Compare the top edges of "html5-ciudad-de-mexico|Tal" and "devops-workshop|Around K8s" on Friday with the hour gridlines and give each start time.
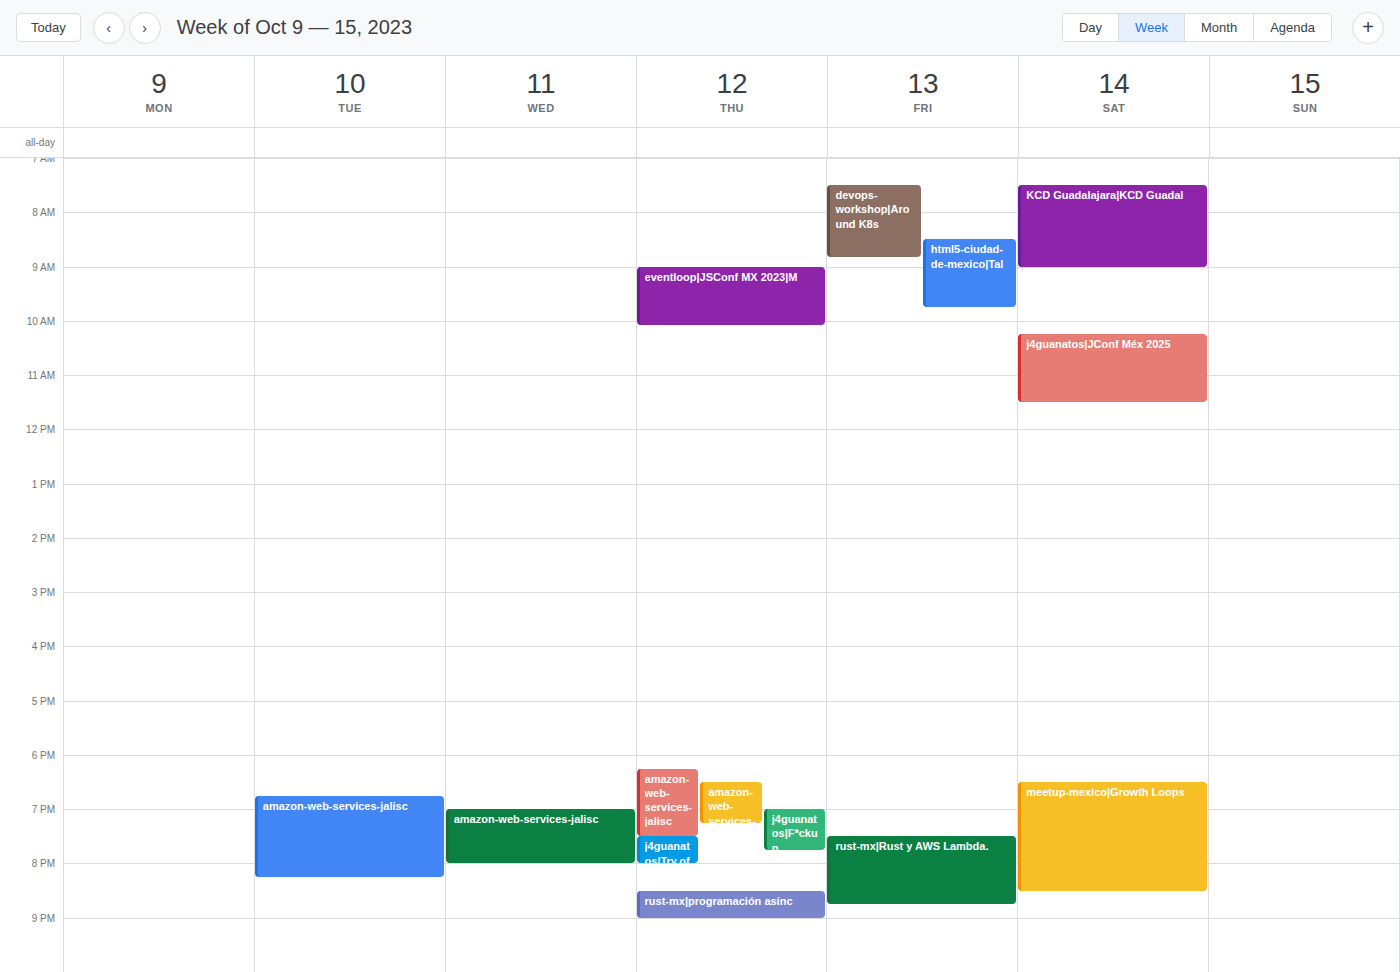
"html5-ciudad-de-mexico|Tal": 8:30 AM, halfway between the 8 AM and 9 AM lines. "devops-workshop|Around K8s": 7:30 AM, halfway between the 7 AM and 8 AM lines.